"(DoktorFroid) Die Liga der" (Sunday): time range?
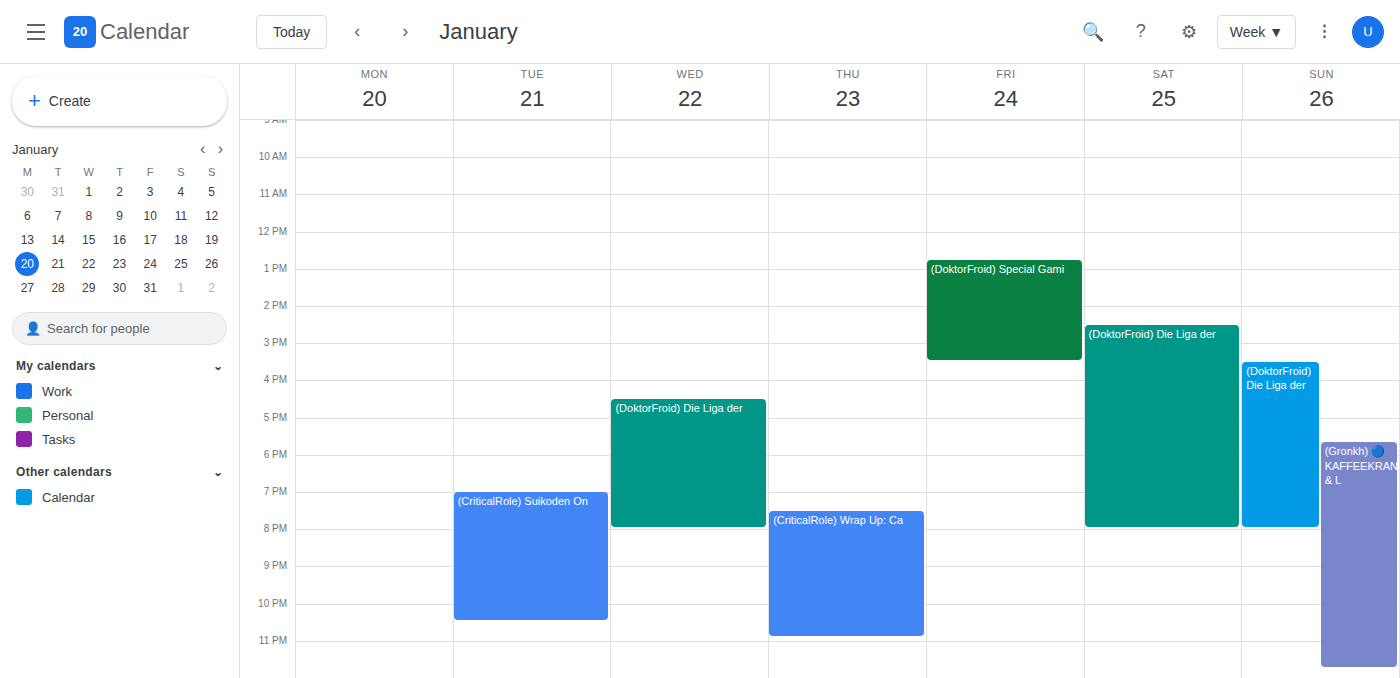
15:30 to 20:00